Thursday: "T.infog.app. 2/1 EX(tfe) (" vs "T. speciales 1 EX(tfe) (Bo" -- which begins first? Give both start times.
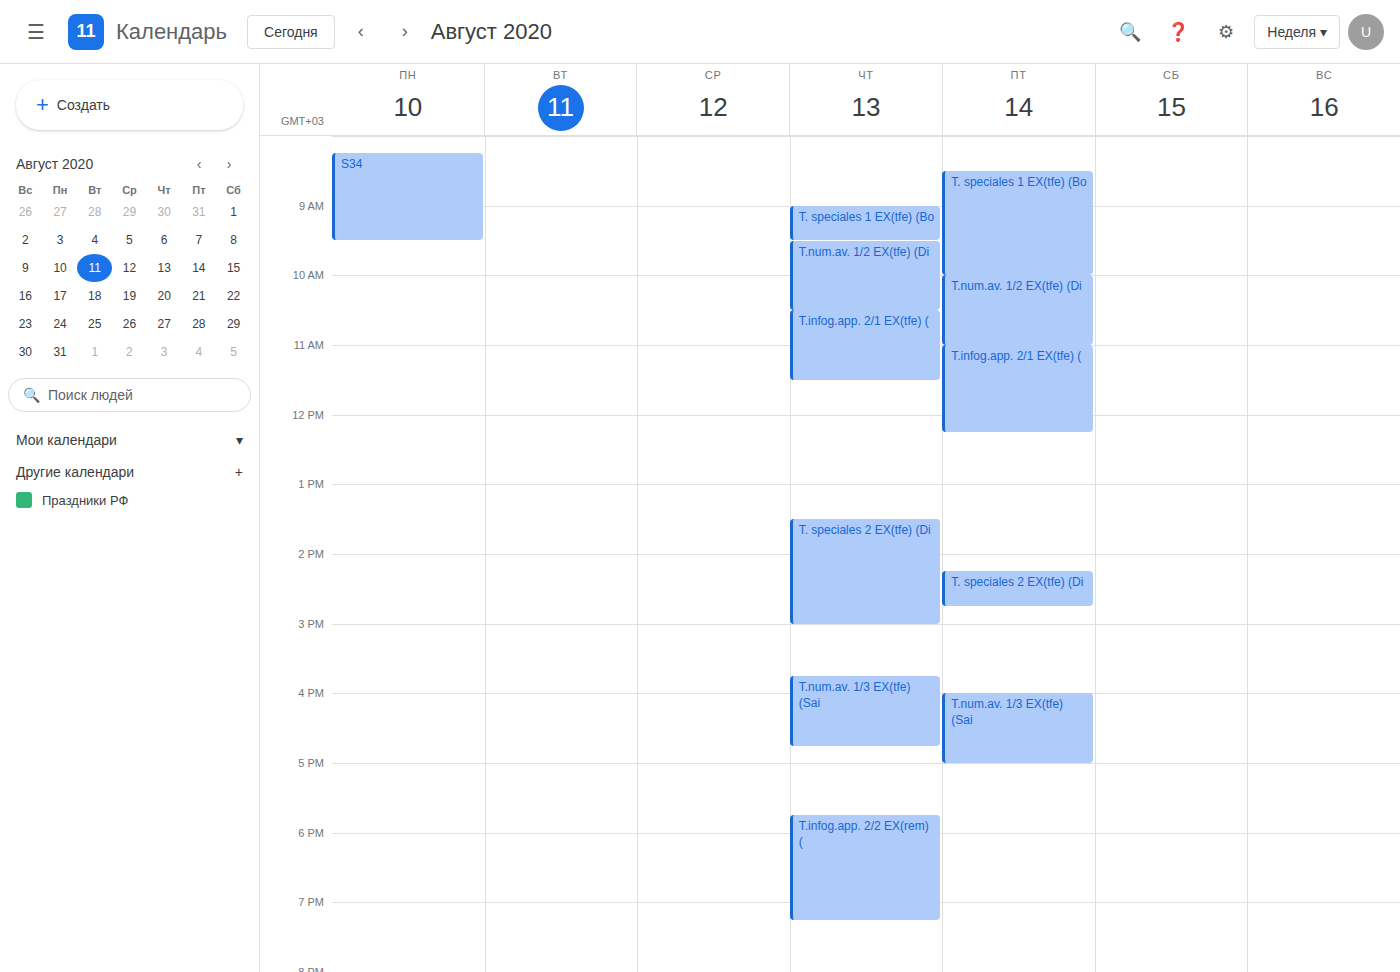
"T. speciales 1 EX(tfe) (Bo" 9:00 AM; "T.infog.app. 2/1 EX(tfe) (" 10:30 AM.